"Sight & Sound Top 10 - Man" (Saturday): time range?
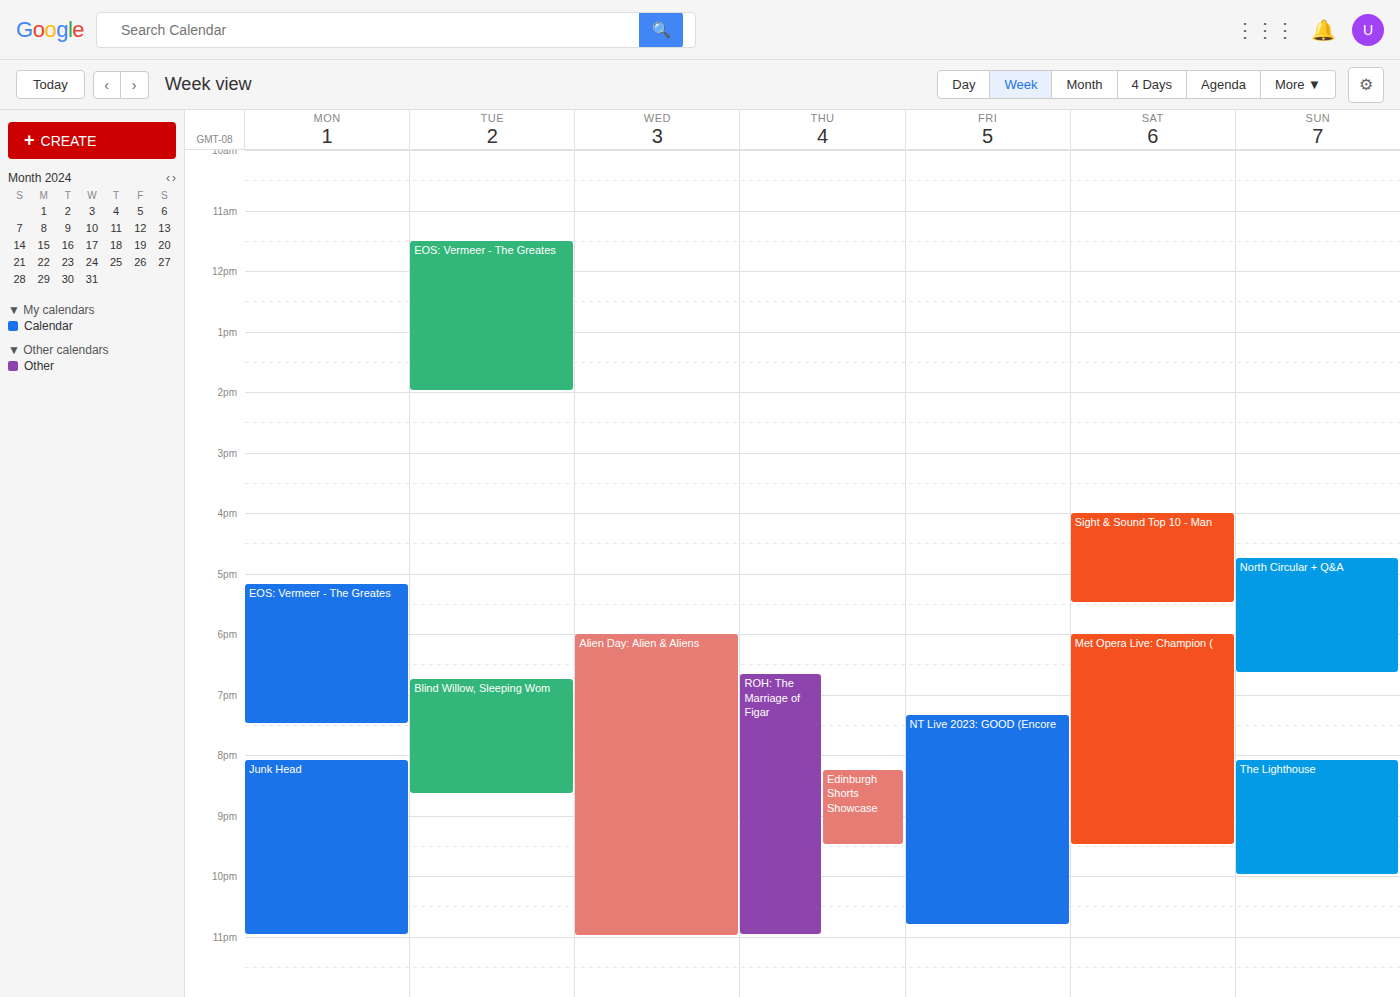
4:00 PM to 5:30 PM